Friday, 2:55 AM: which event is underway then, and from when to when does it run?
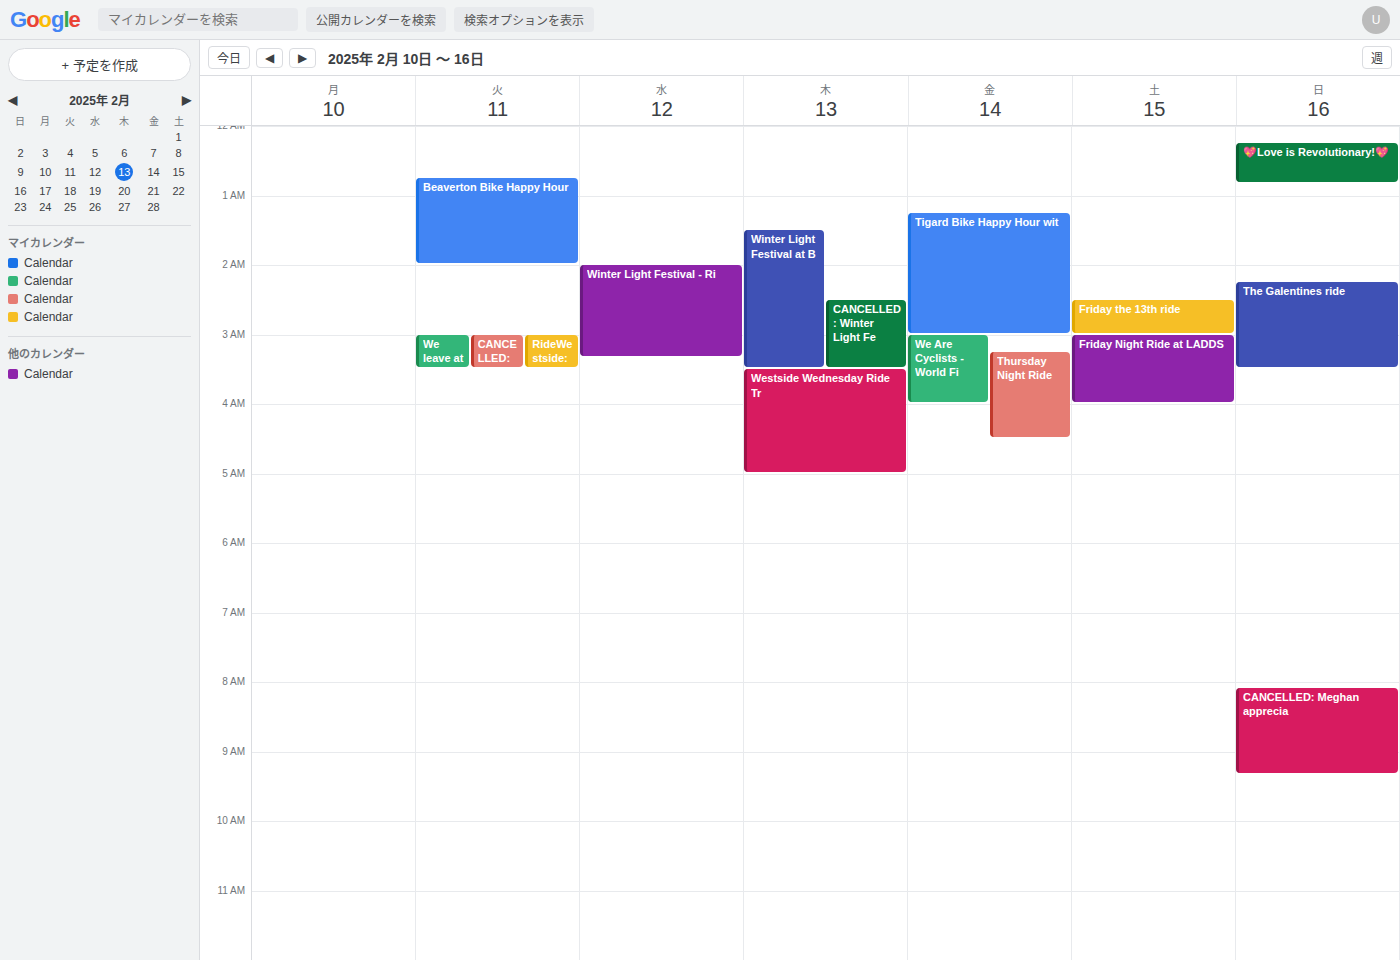
"Tigard Bike Happy Hour wit", 1:15 AM to 3:00 AM